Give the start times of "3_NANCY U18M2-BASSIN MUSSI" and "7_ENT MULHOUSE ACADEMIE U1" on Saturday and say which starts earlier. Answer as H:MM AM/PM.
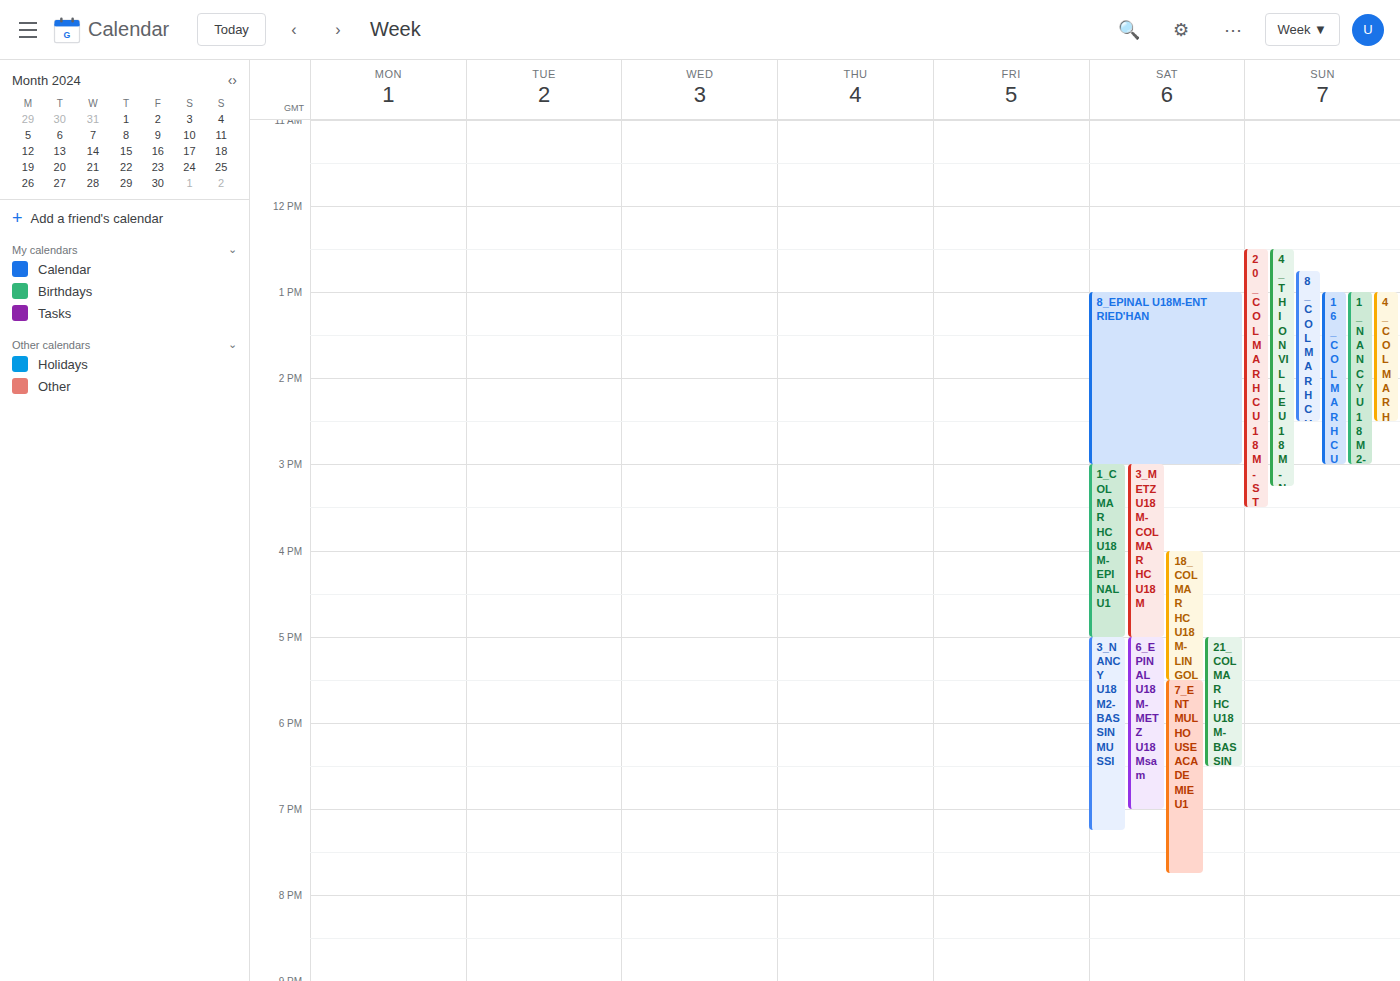
"3_NANCY U18M2-BASSIN MUSSI" 5:00 PM; "7_ENT MULHOUSE ACADEMIE U1" 5:30 PM.